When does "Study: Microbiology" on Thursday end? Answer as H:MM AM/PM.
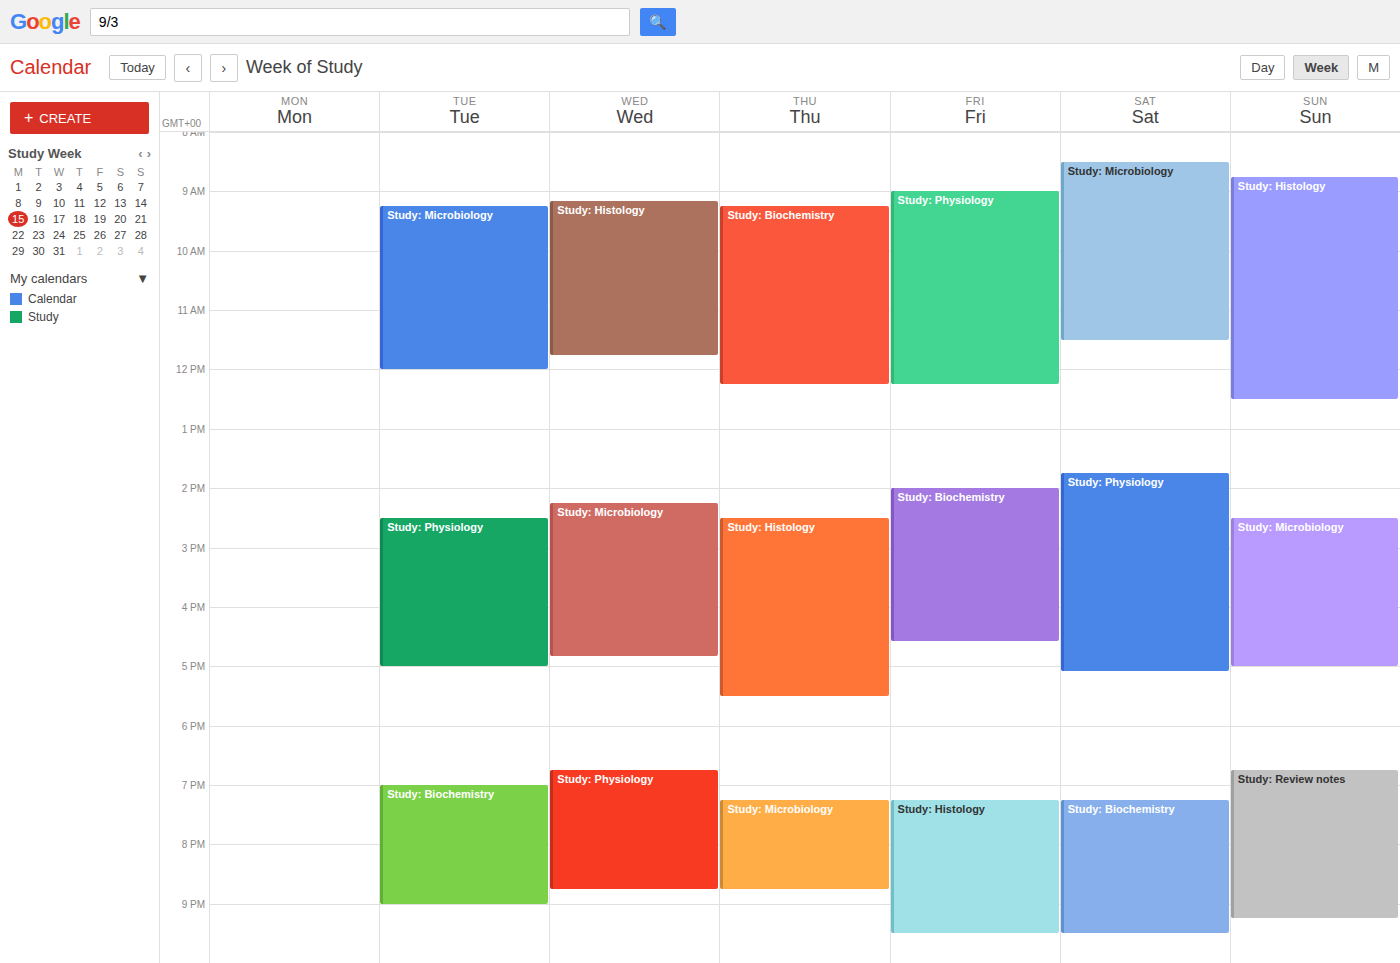
8:45 PM